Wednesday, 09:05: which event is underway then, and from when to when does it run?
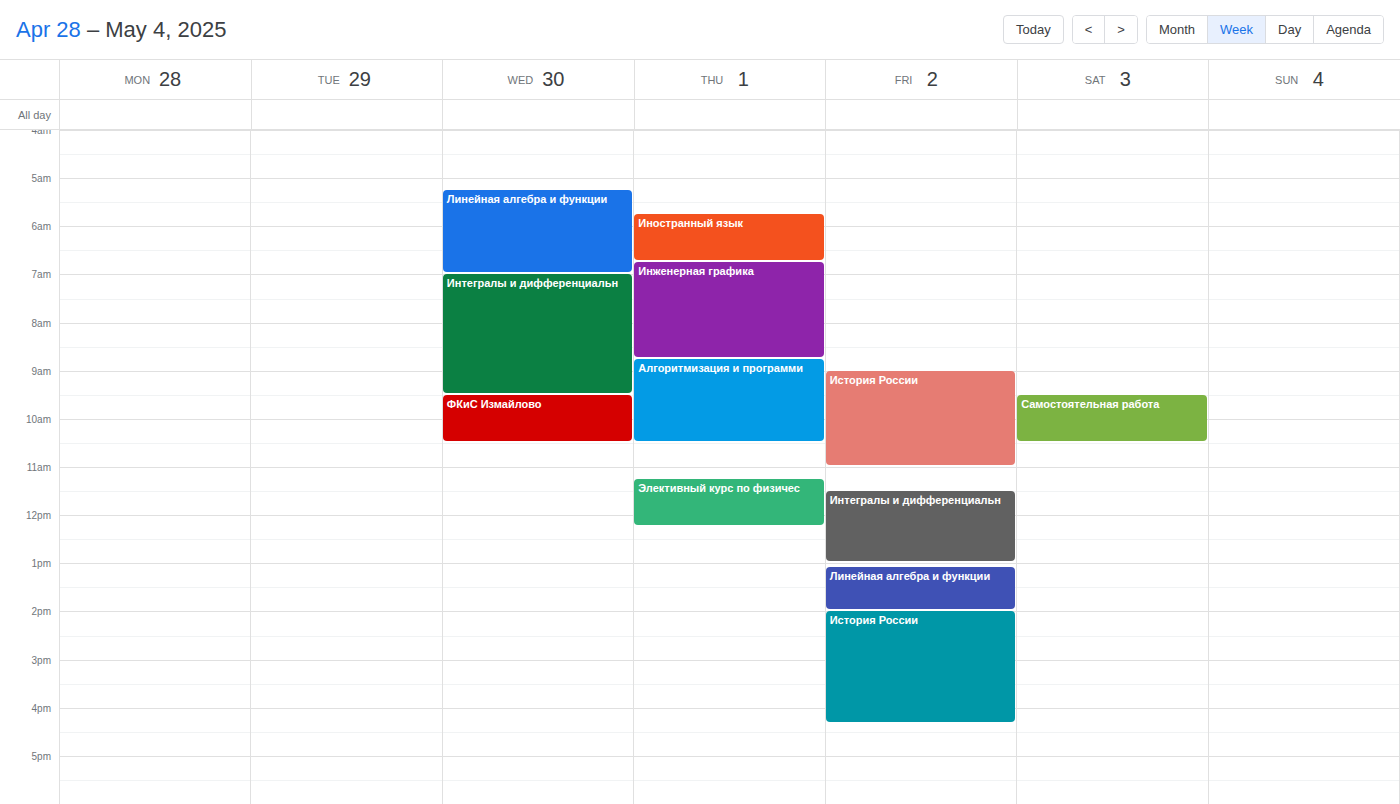
"Интегралы и дифференциальн", 07:00 to 09:30